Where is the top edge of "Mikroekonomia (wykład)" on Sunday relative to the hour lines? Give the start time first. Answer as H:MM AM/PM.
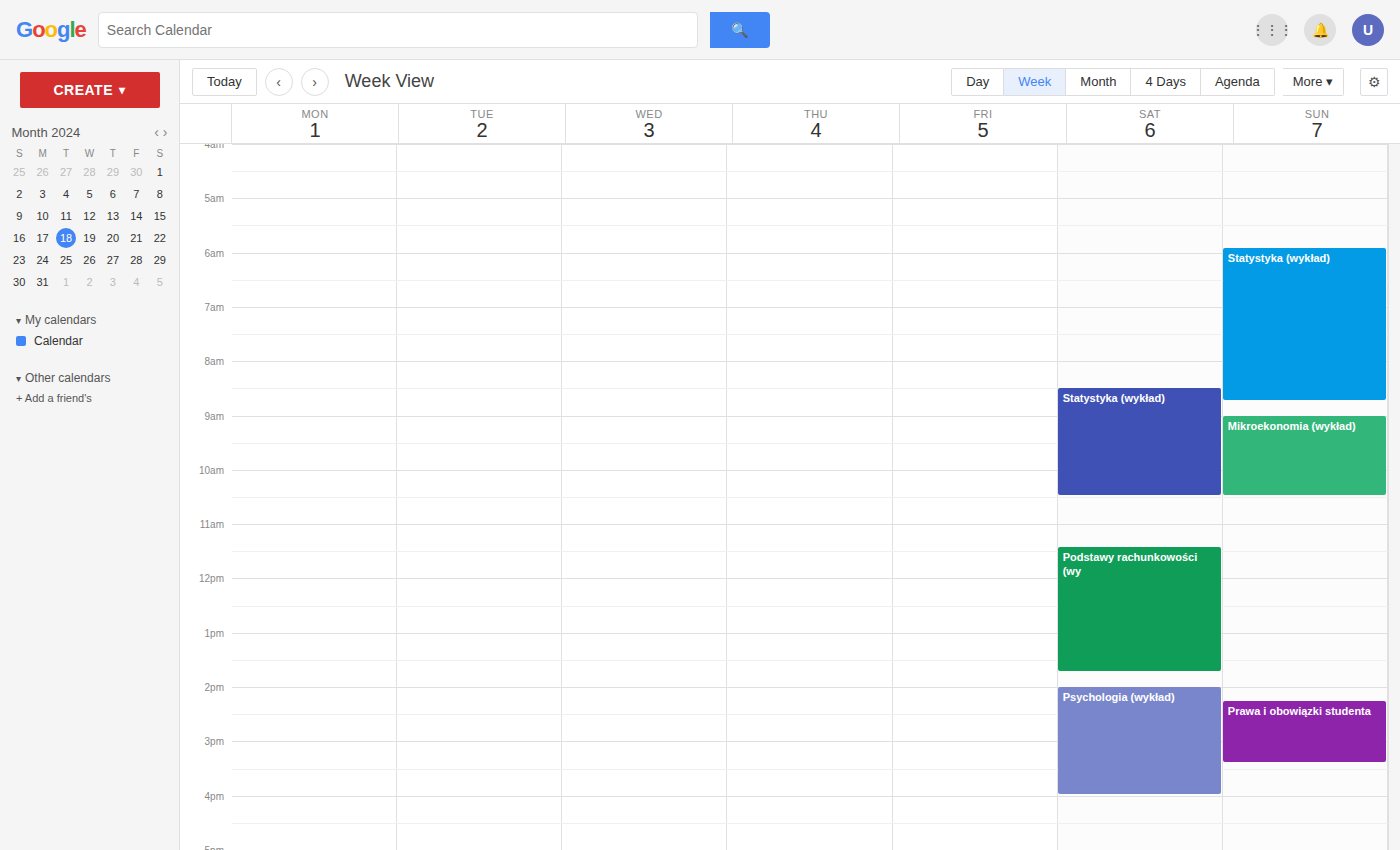
9:00 AM -- exactly on the 9 AM line.